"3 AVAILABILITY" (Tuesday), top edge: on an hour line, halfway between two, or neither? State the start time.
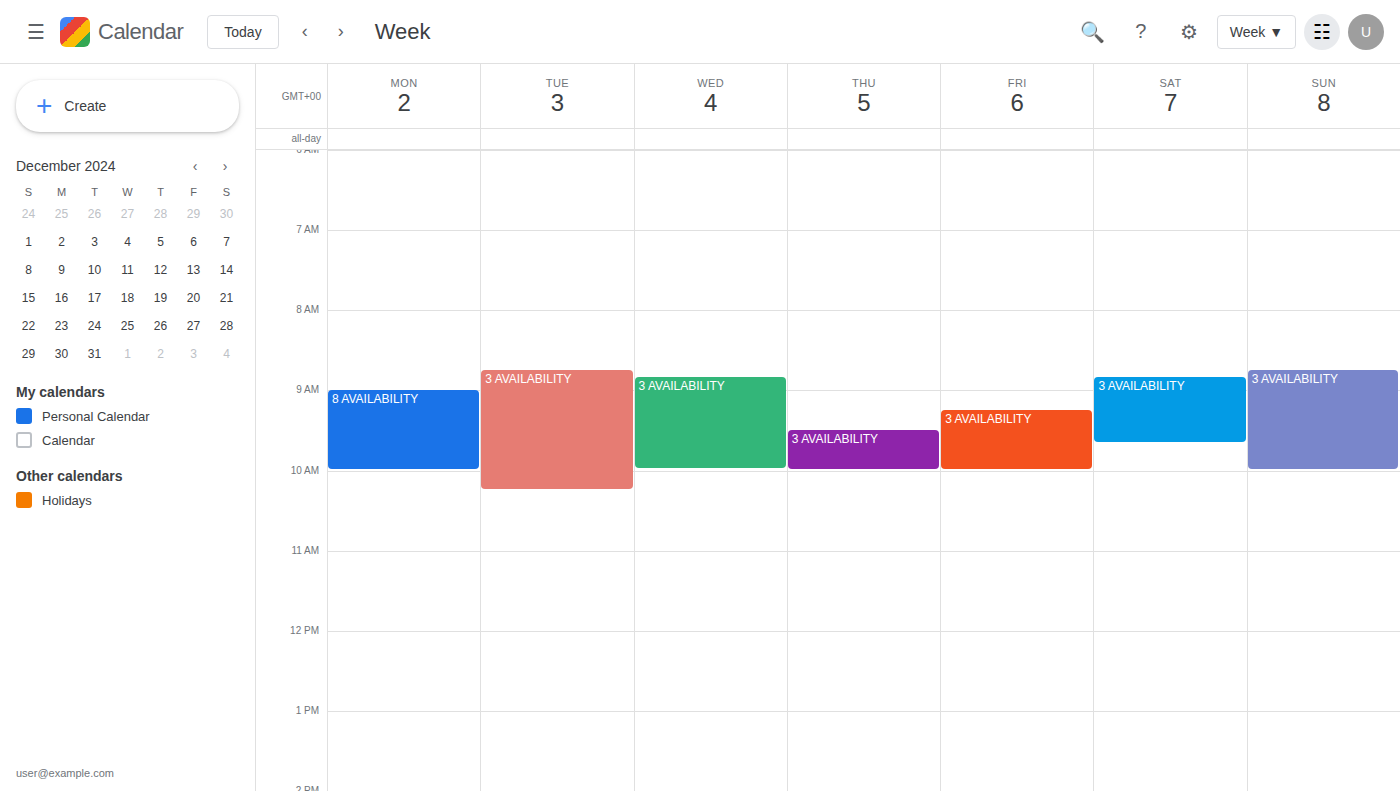
8:45 AM -- neither: three quarters of the way from the 8 AM line to the 9 AM line.